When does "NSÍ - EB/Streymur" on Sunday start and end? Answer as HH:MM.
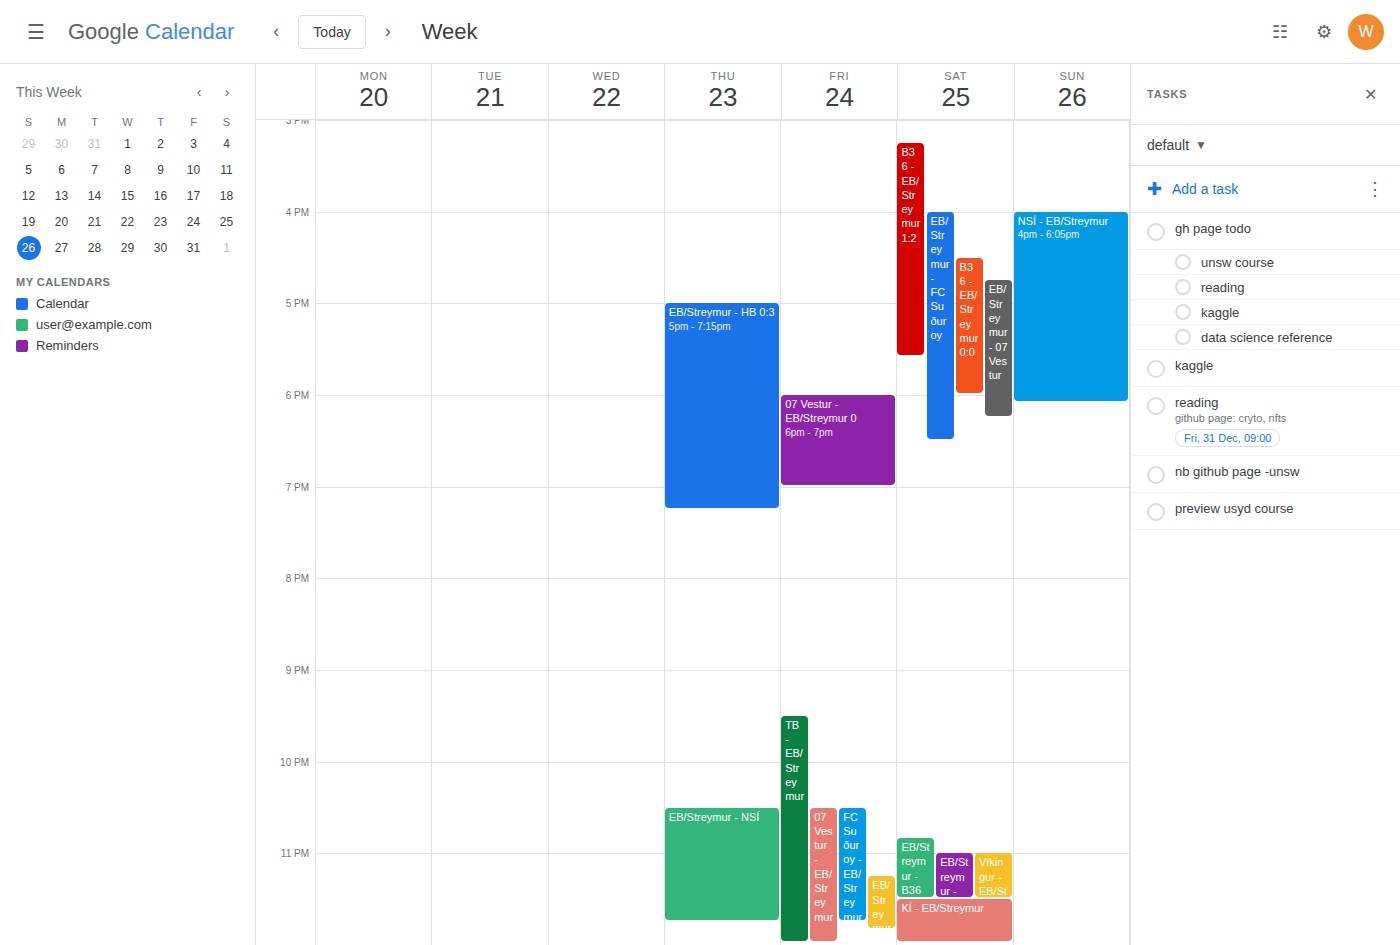
16:00 to 18:05